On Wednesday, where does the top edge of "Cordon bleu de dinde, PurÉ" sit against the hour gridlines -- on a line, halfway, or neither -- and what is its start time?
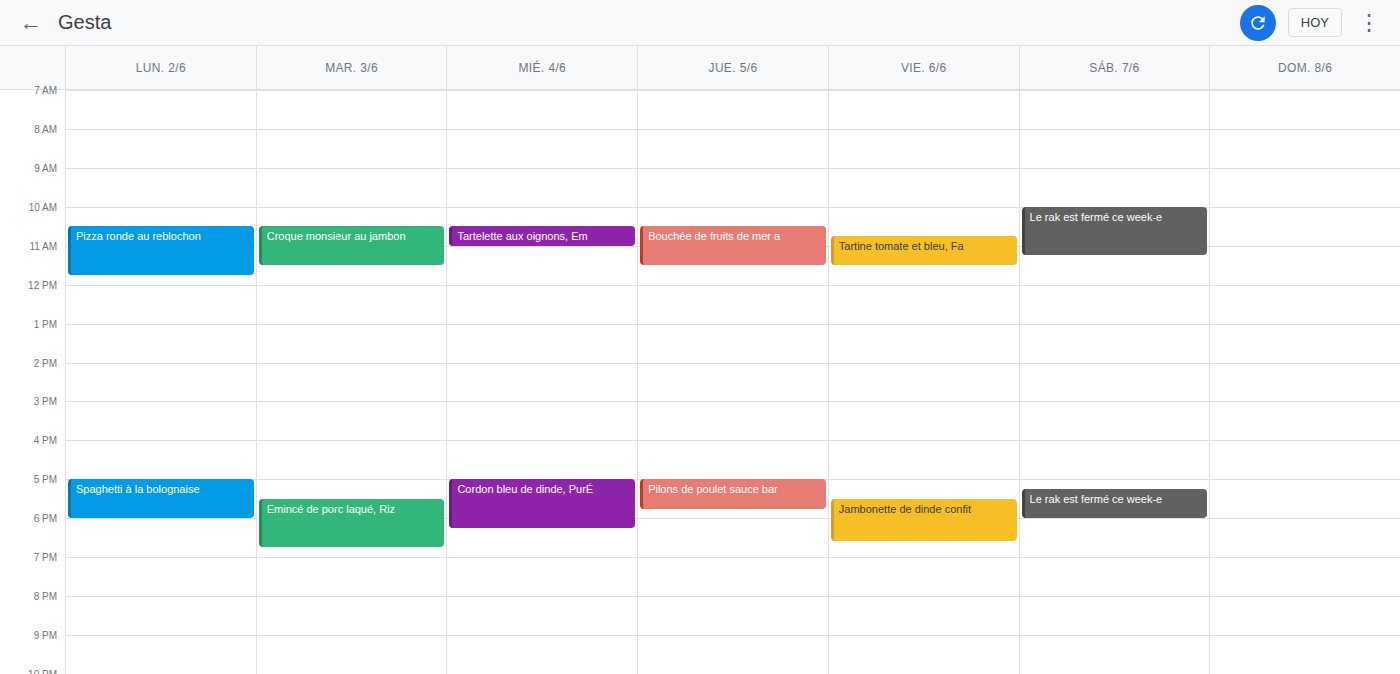
5:00 PM -- exactly on the 5 PM line.